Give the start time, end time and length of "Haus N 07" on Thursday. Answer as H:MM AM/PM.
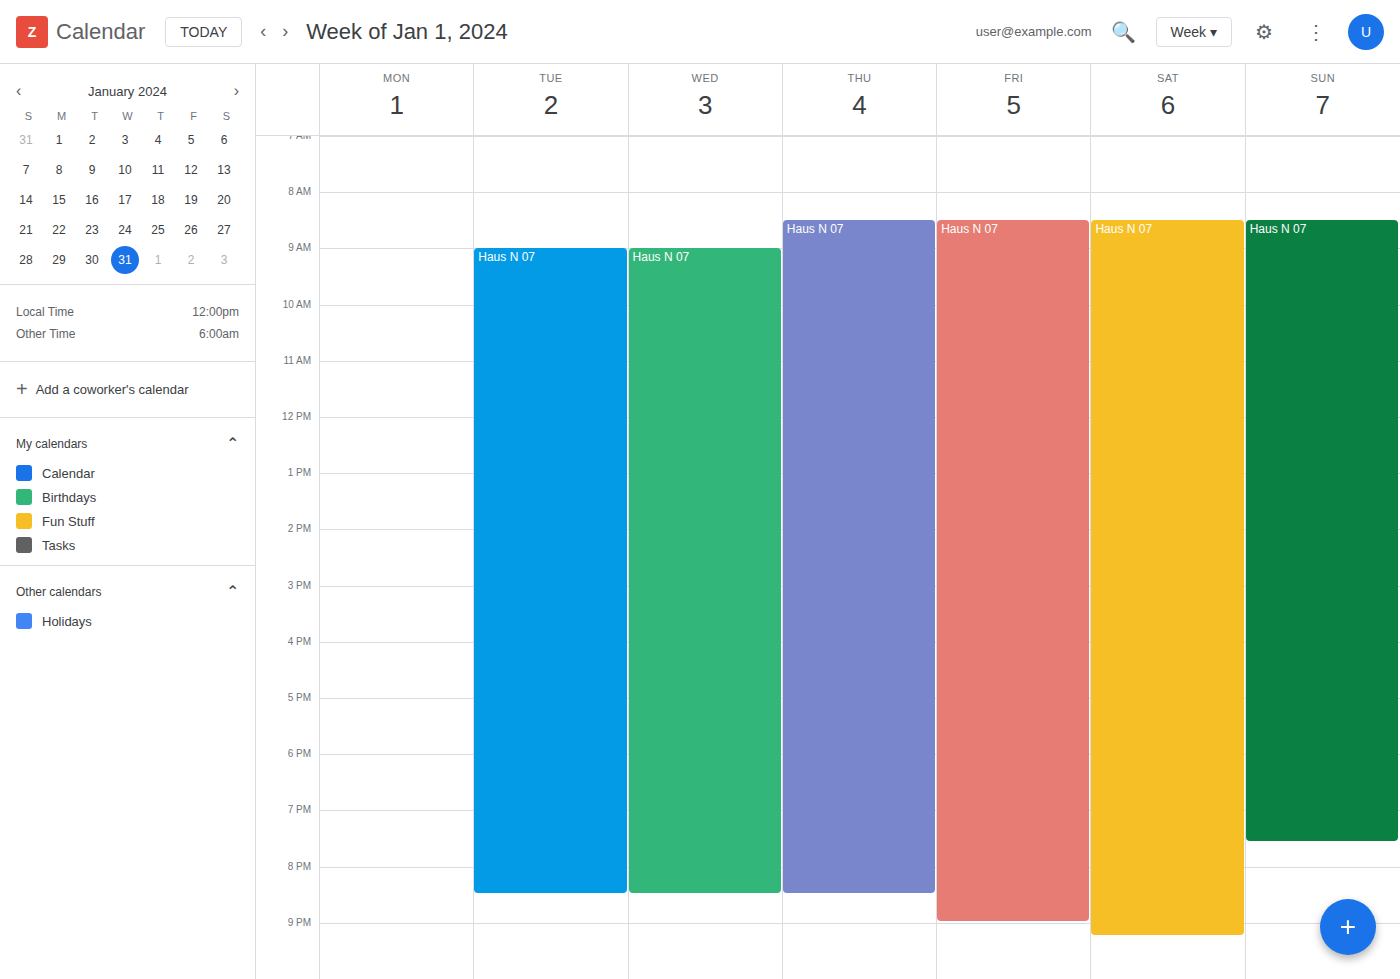
8:30 AM to 8:30 PM, 12 hours